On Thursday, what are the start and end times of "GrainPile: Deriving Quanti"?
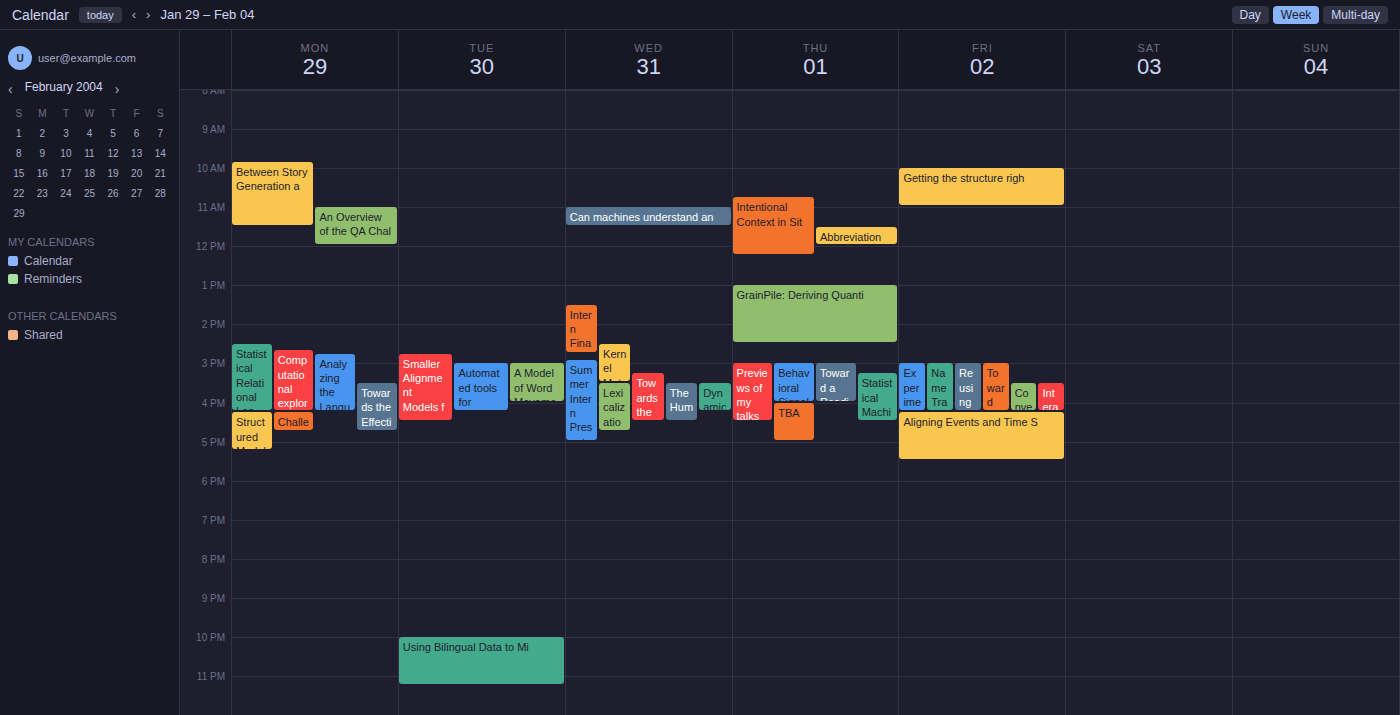
1:00 PM to 2:30 PM